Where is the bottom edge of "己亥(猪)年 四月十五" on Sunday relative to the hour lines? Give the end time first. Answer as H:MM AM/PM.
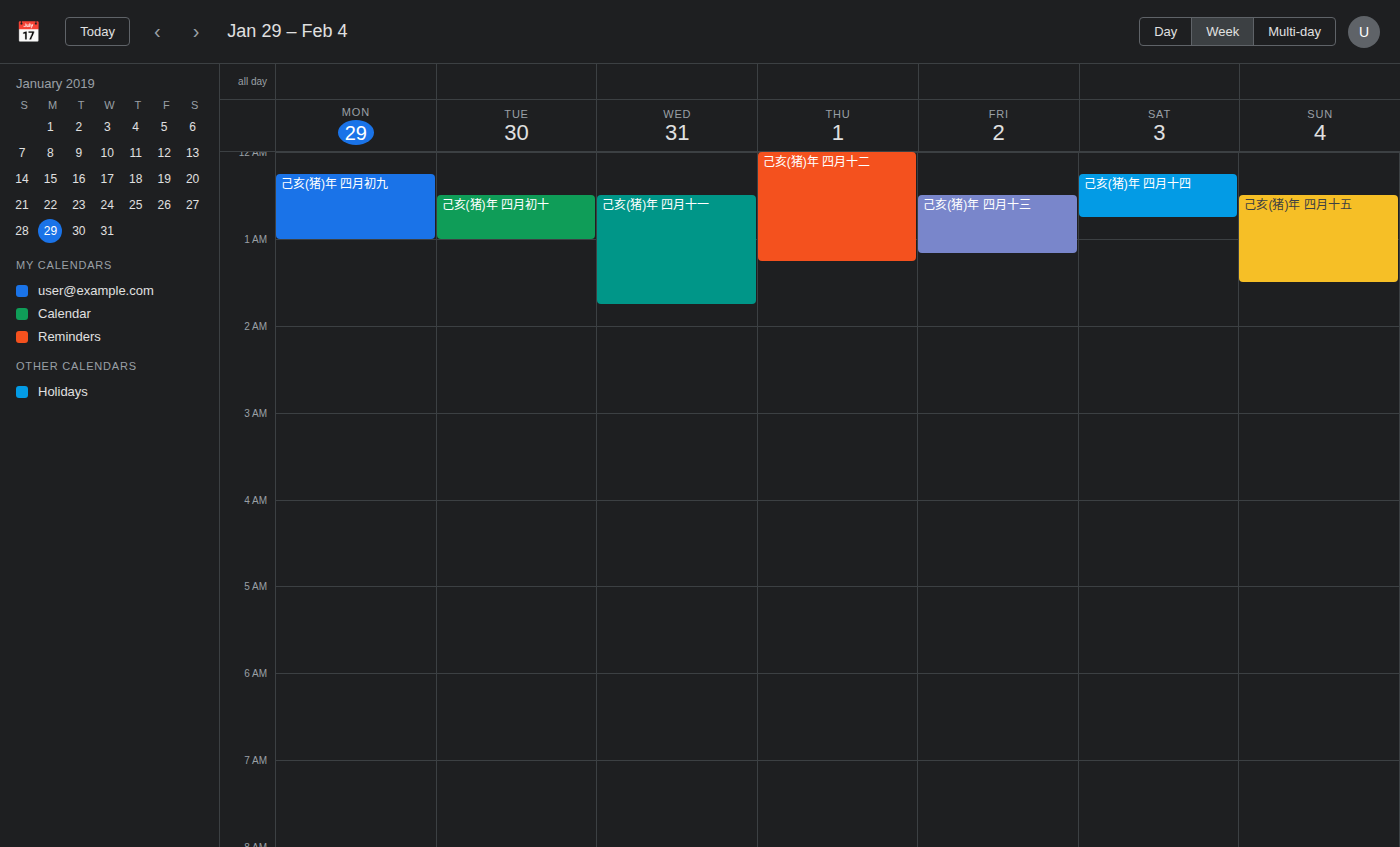
1:30 AM -- halfway between the 1 AM and 2 AM lines.